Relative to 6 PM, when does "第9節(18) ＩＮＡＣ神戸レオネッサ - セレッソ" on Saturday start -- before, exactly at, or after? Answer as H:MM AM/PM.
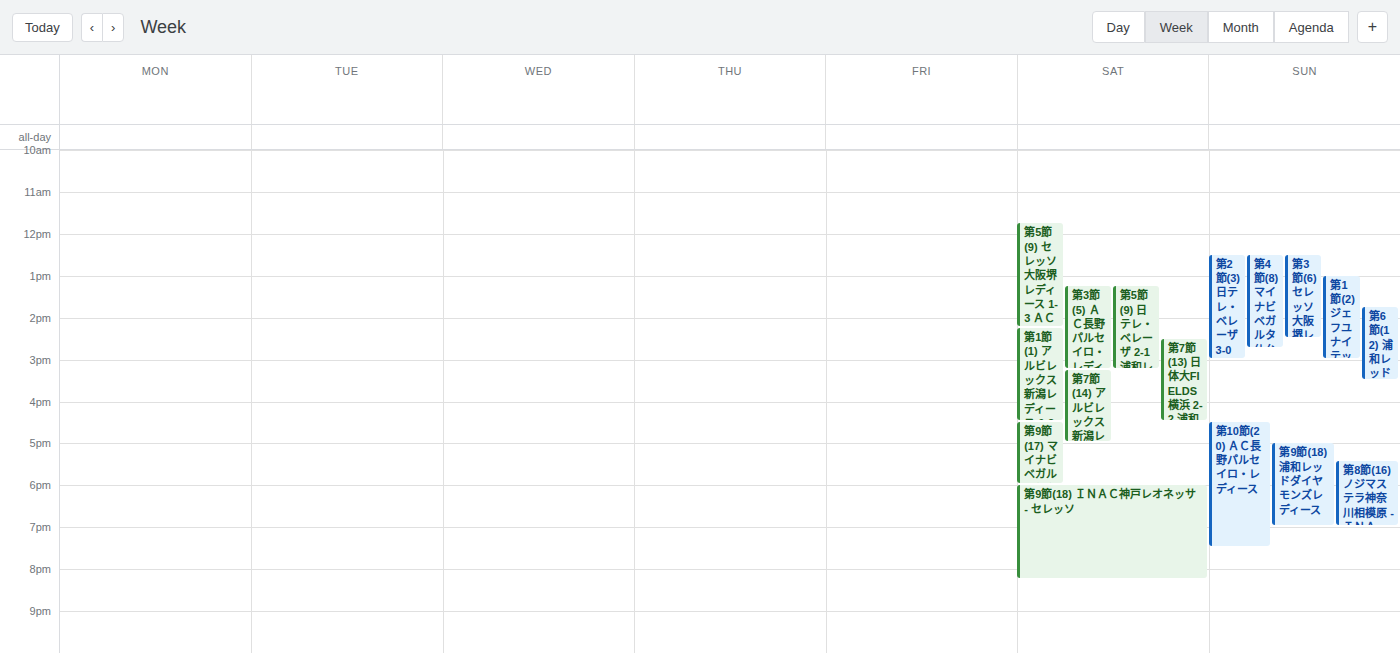
6:00 PM -- exactly at 6 PM, on the 6 PM line.